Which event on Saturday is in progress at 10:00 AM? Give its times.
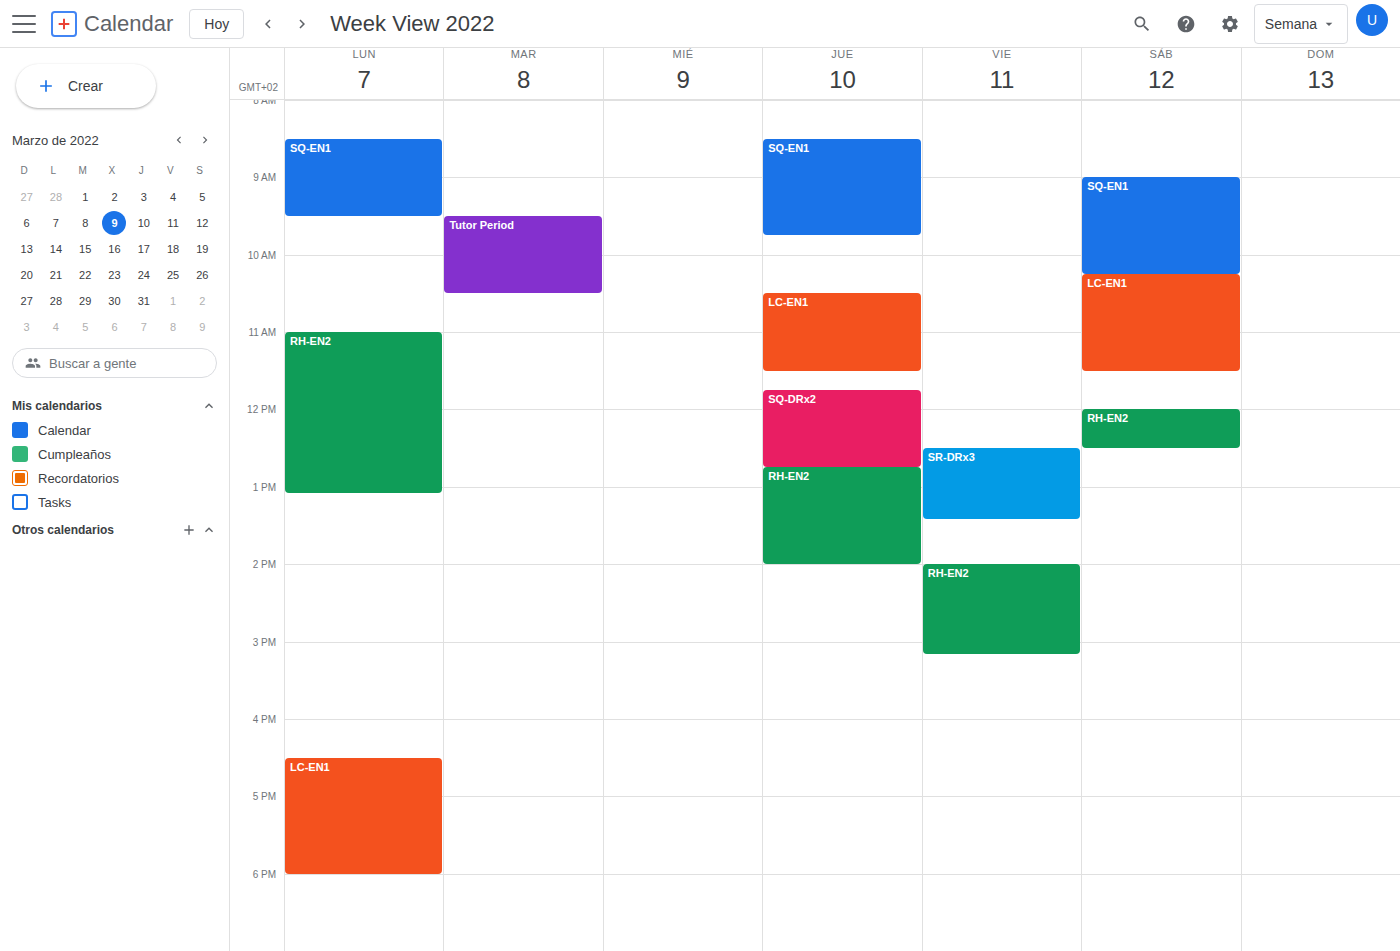
"SQ-EN1", 9:00 AM to 10:15 AM